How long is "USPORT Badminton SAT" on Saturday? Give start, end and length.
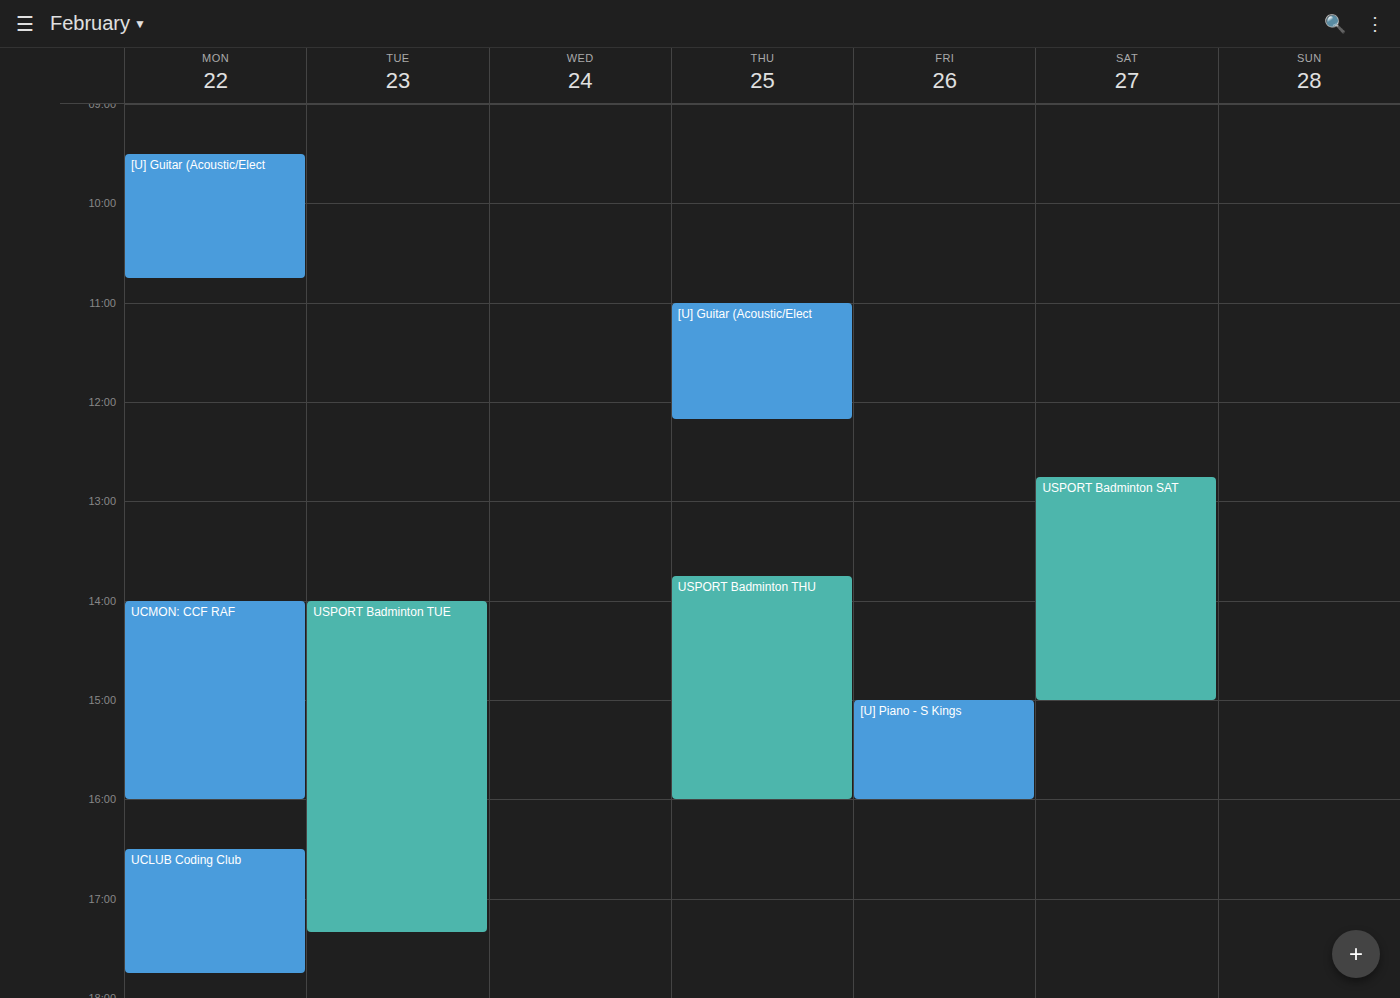
12:45 to 15:00, 2 hours 15 minutes